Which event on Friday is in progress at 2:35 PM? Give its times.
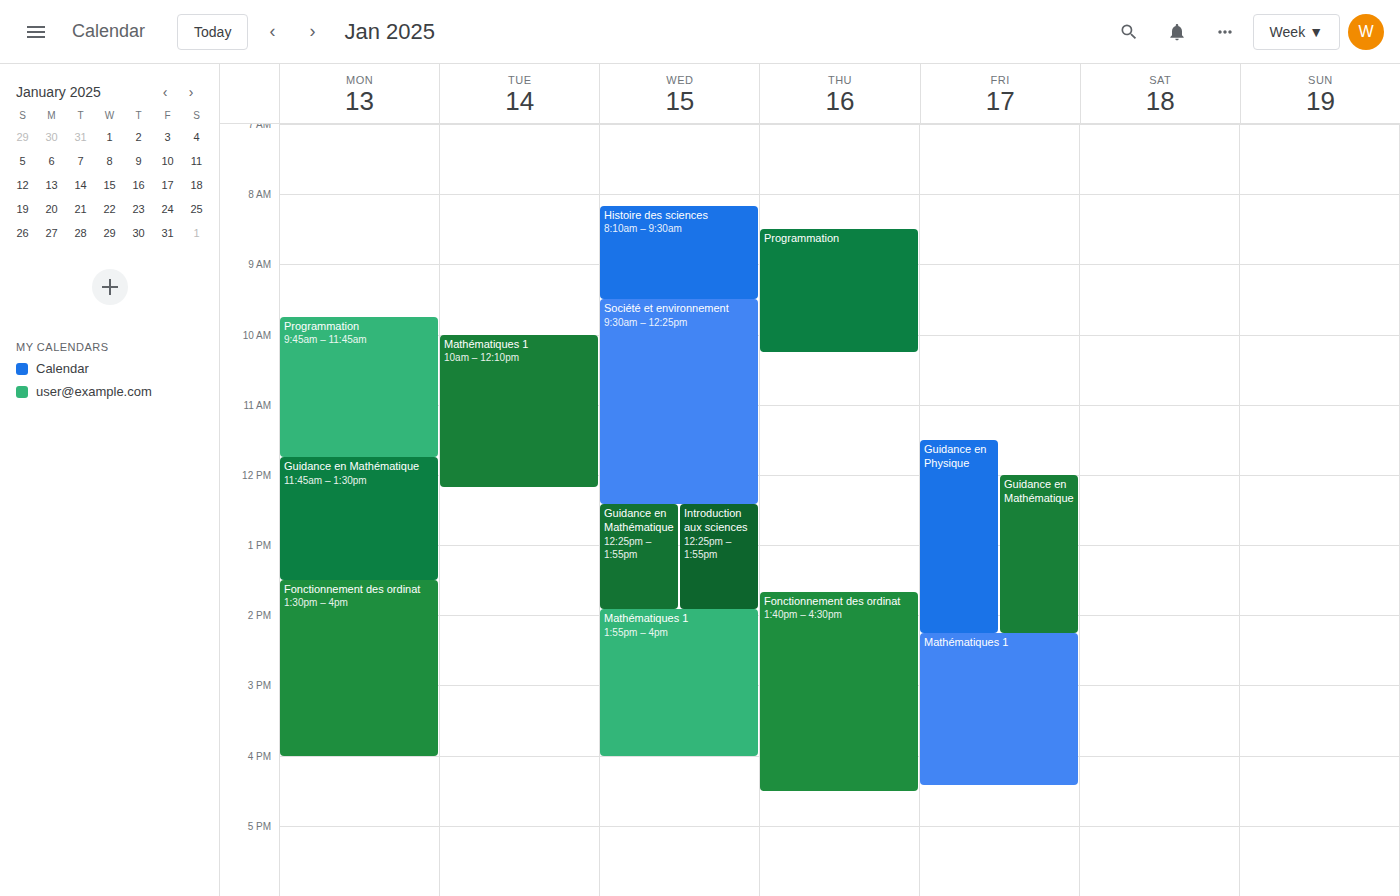
"Mathématiques 1", 2:15 PM to 4:25 PM